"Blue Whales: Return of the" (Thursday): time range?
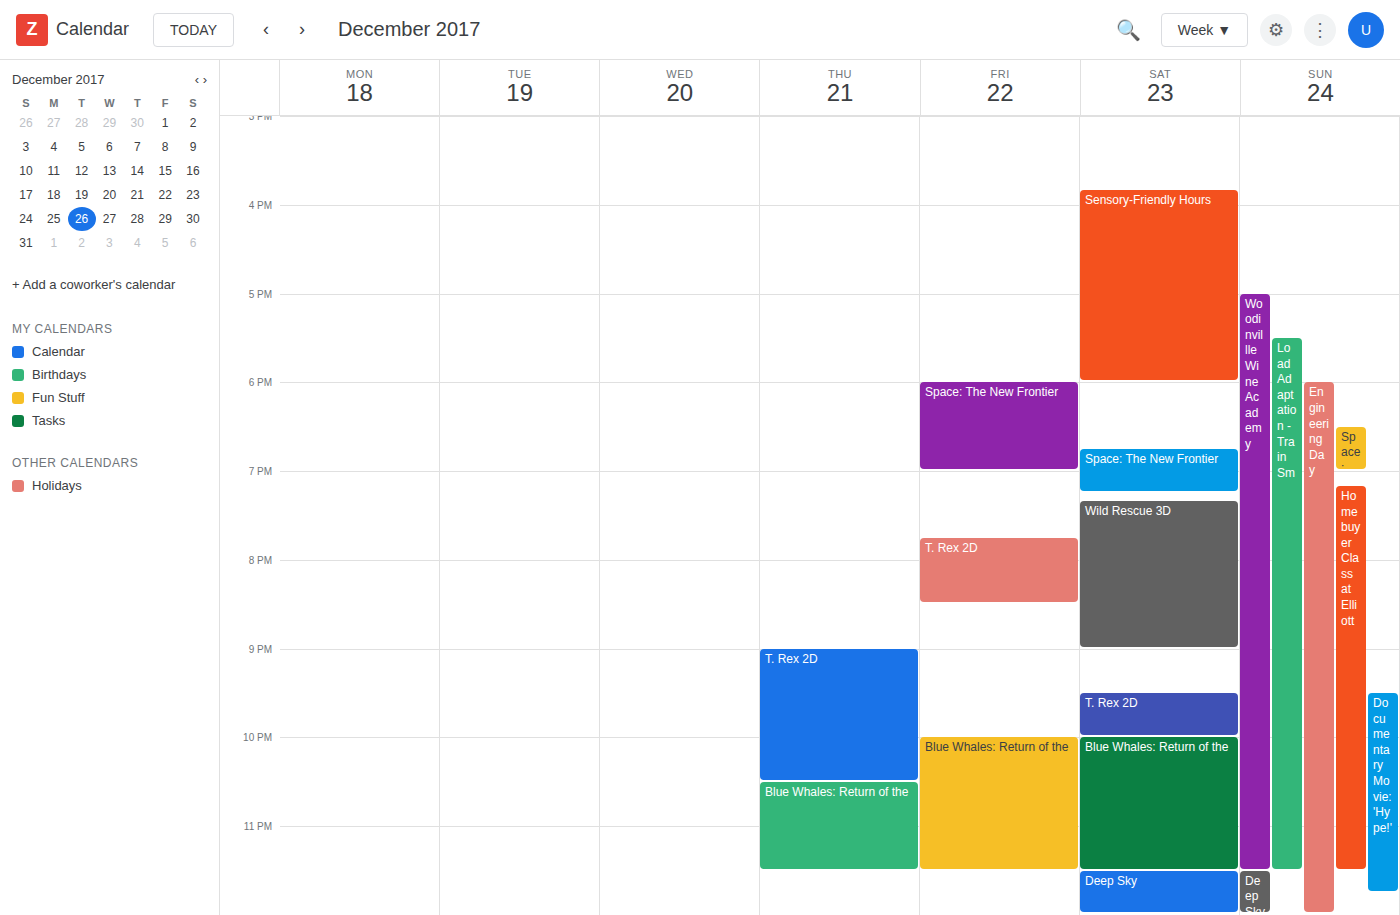
10:30 PM to 11:30 PM